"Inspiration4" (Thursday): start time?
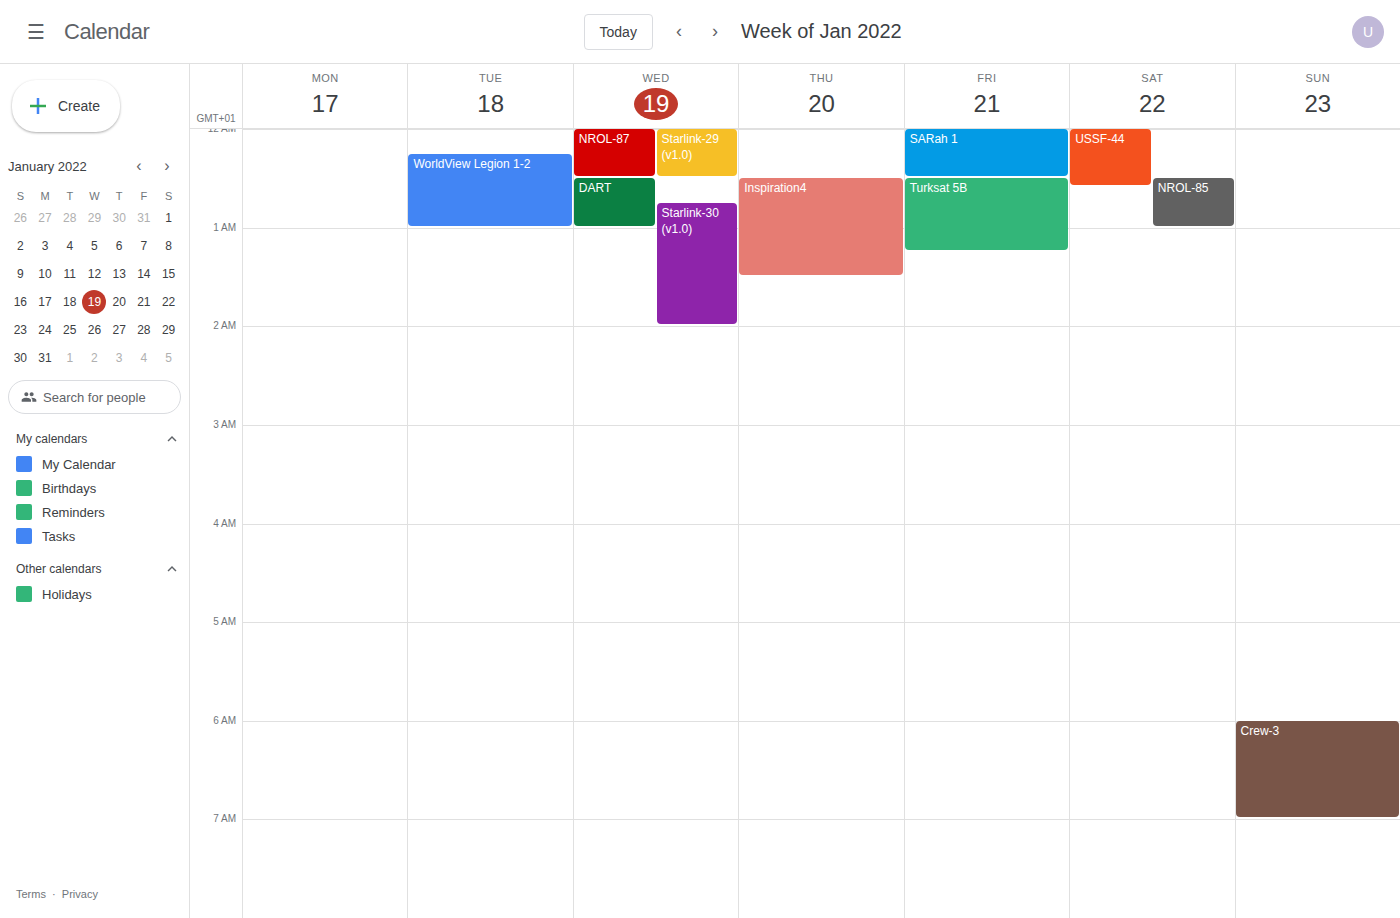
12:30 AM